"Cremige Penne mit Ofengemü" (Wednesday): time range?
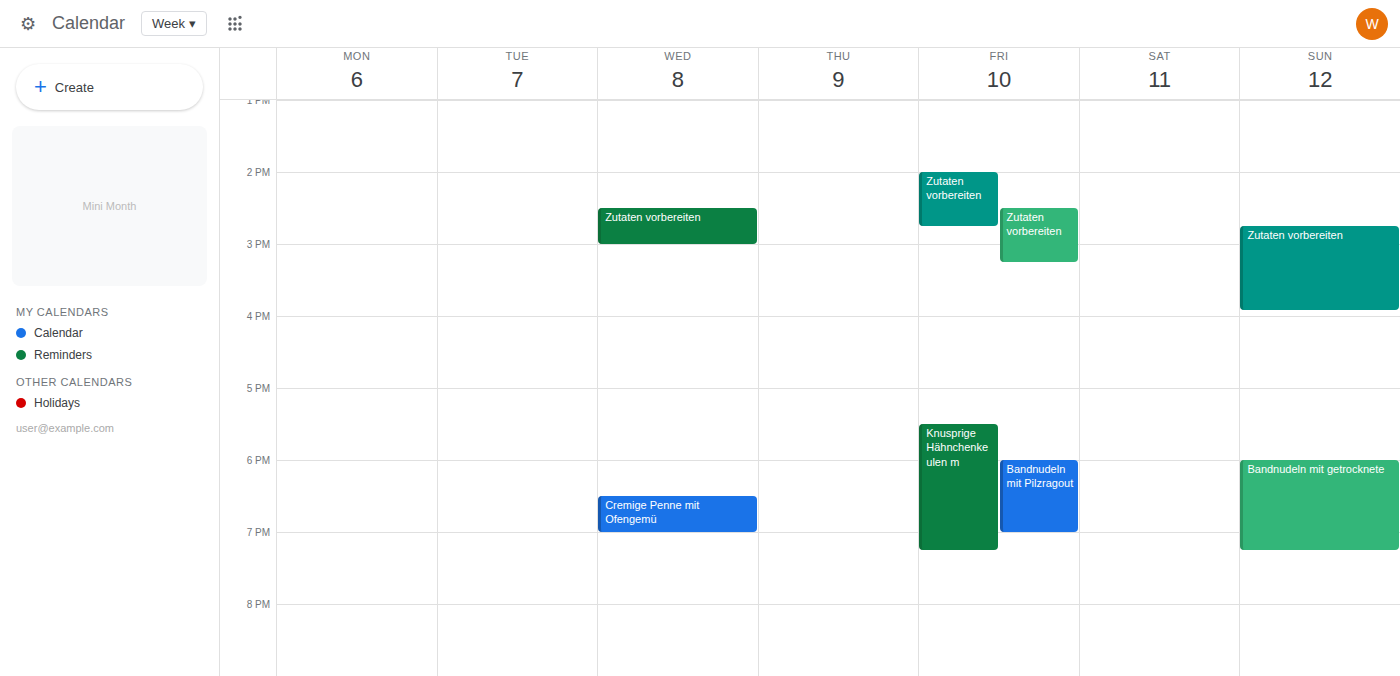
6:30 PM to 7:00 PM